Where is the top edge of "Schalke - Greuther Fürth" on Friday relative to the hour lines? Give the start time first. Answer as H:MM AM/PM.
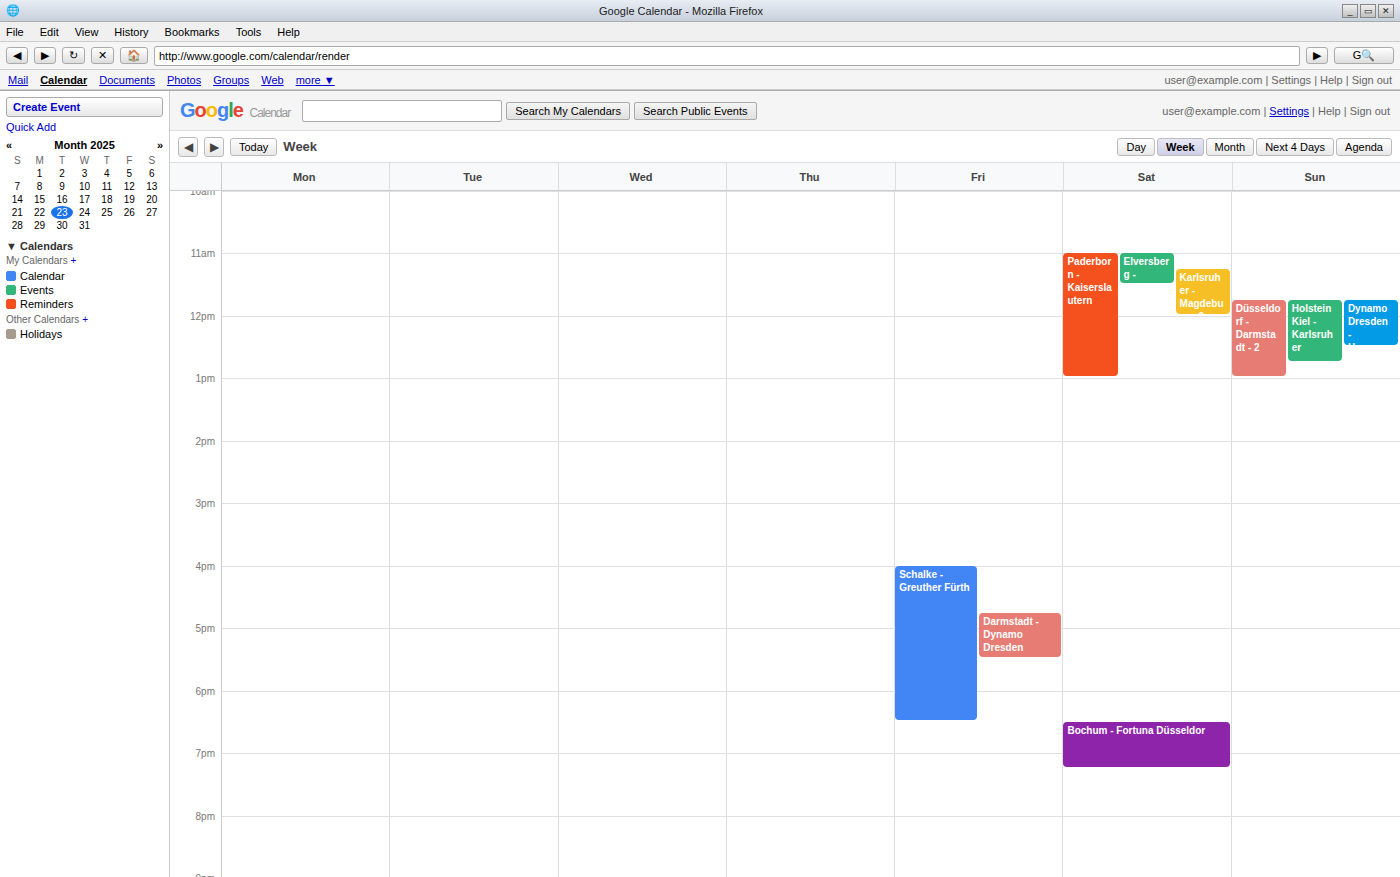
4:00 PM -- exactly on the 4 PM line.